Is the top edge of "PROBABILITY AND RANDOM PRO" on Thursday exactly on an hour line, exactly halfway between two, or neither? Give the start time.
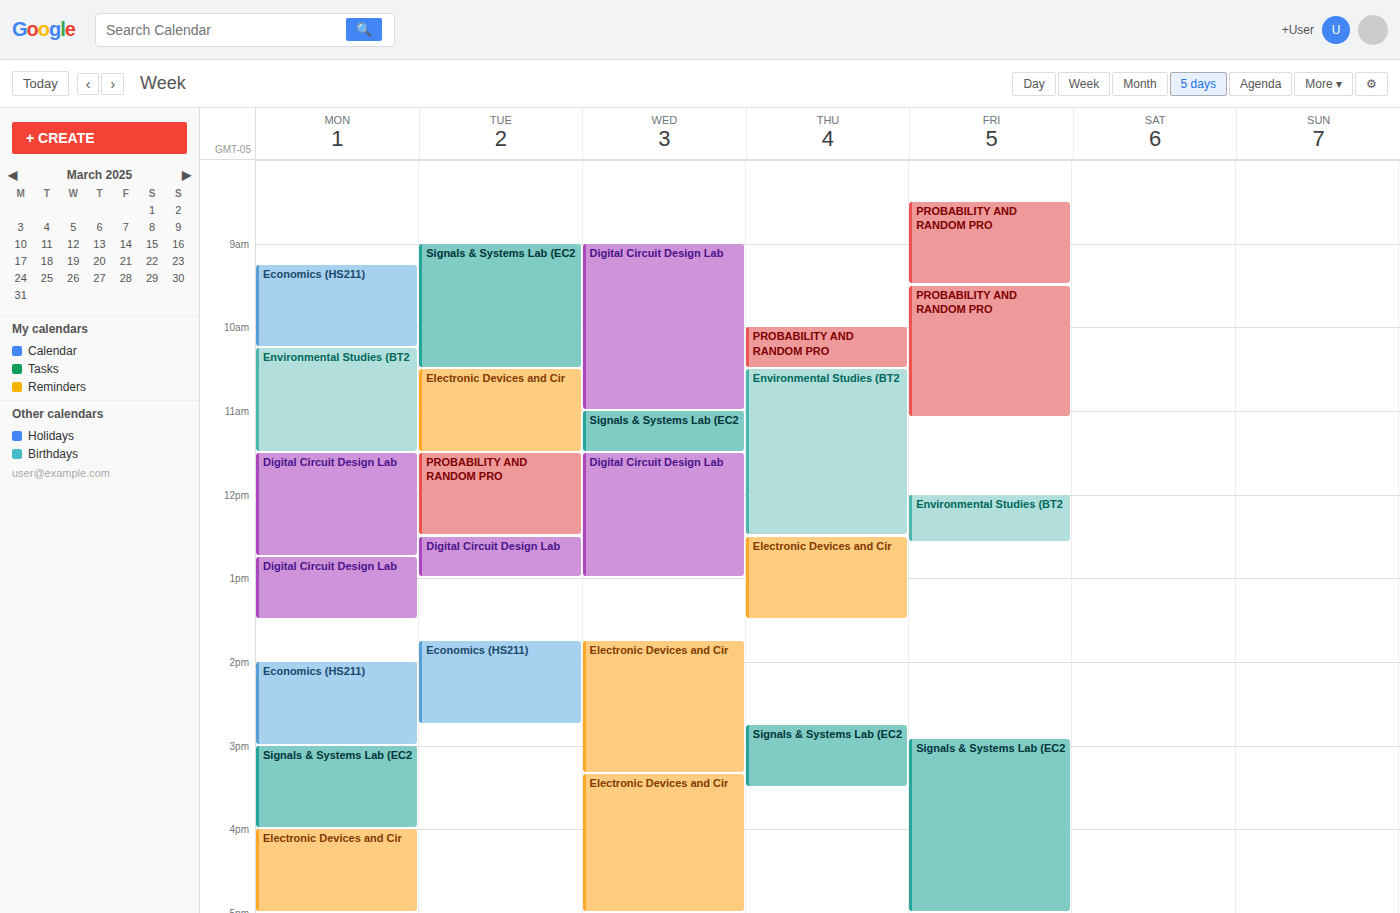
10:00 AM -- exactly on the 10 AM line.